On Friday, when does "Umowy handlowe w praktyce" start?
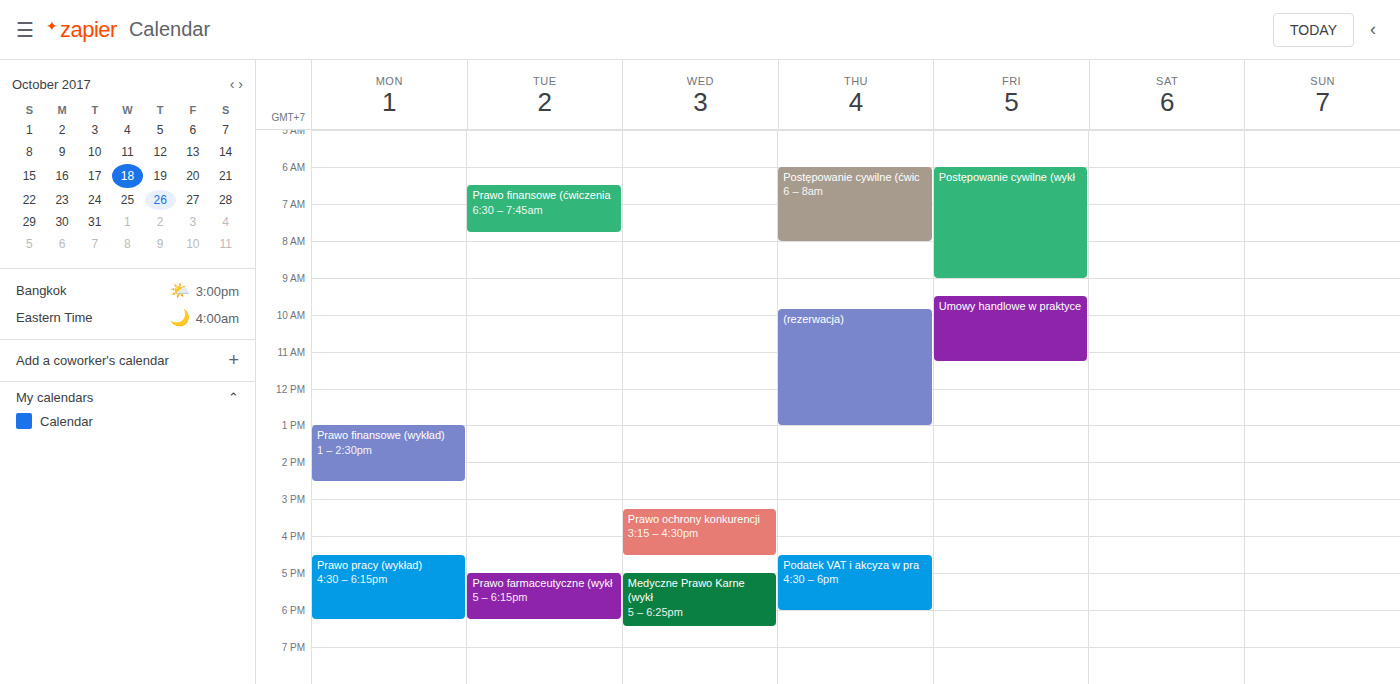
09:30